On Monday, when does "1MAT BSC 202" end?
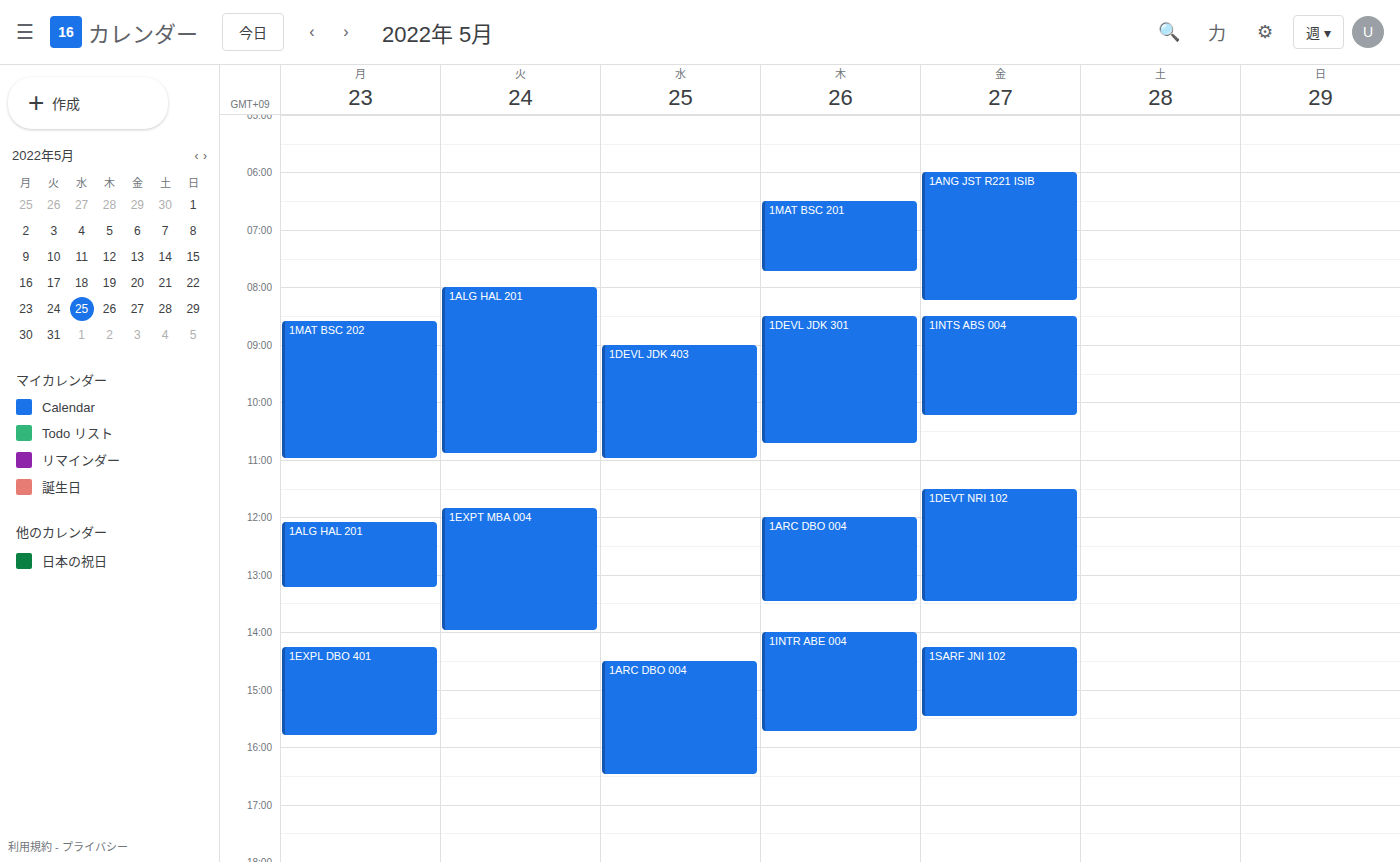
11:00